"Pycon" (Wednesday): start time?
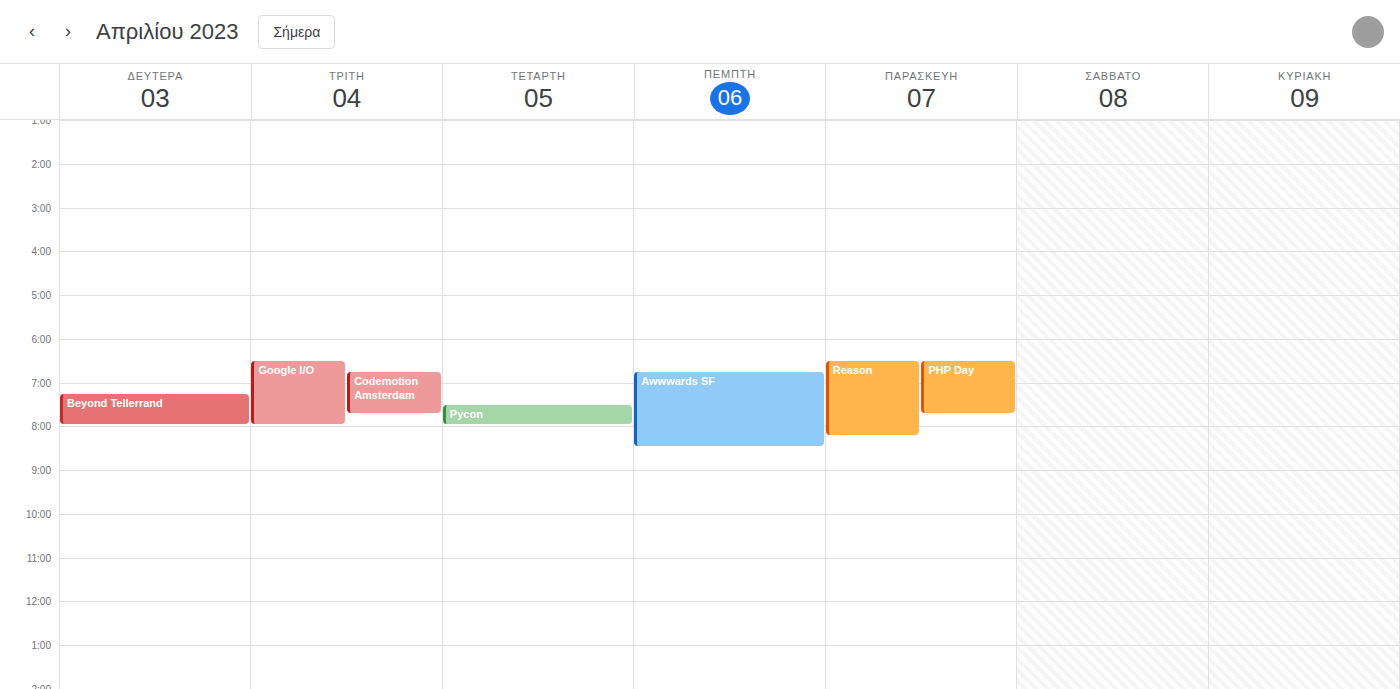
7:30 AM